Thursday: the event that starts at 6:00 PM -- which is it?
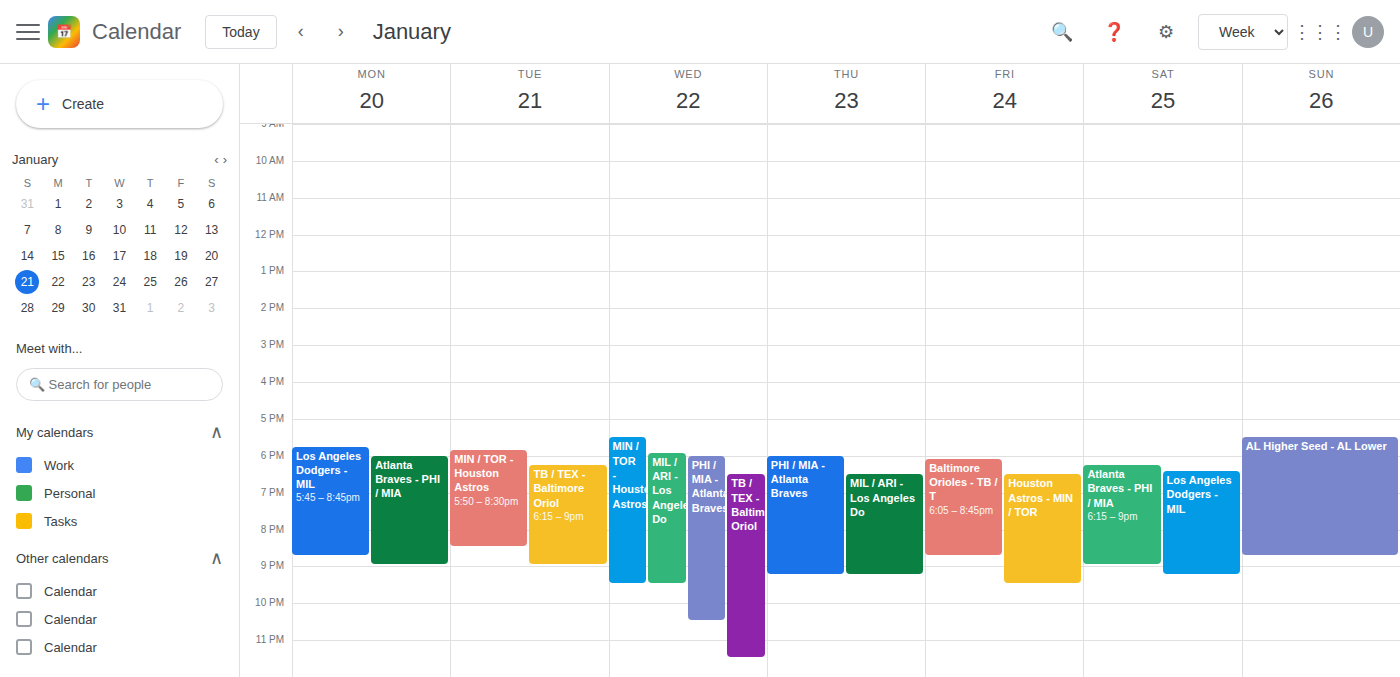
"PHI / MIA - Atlanta Braves"